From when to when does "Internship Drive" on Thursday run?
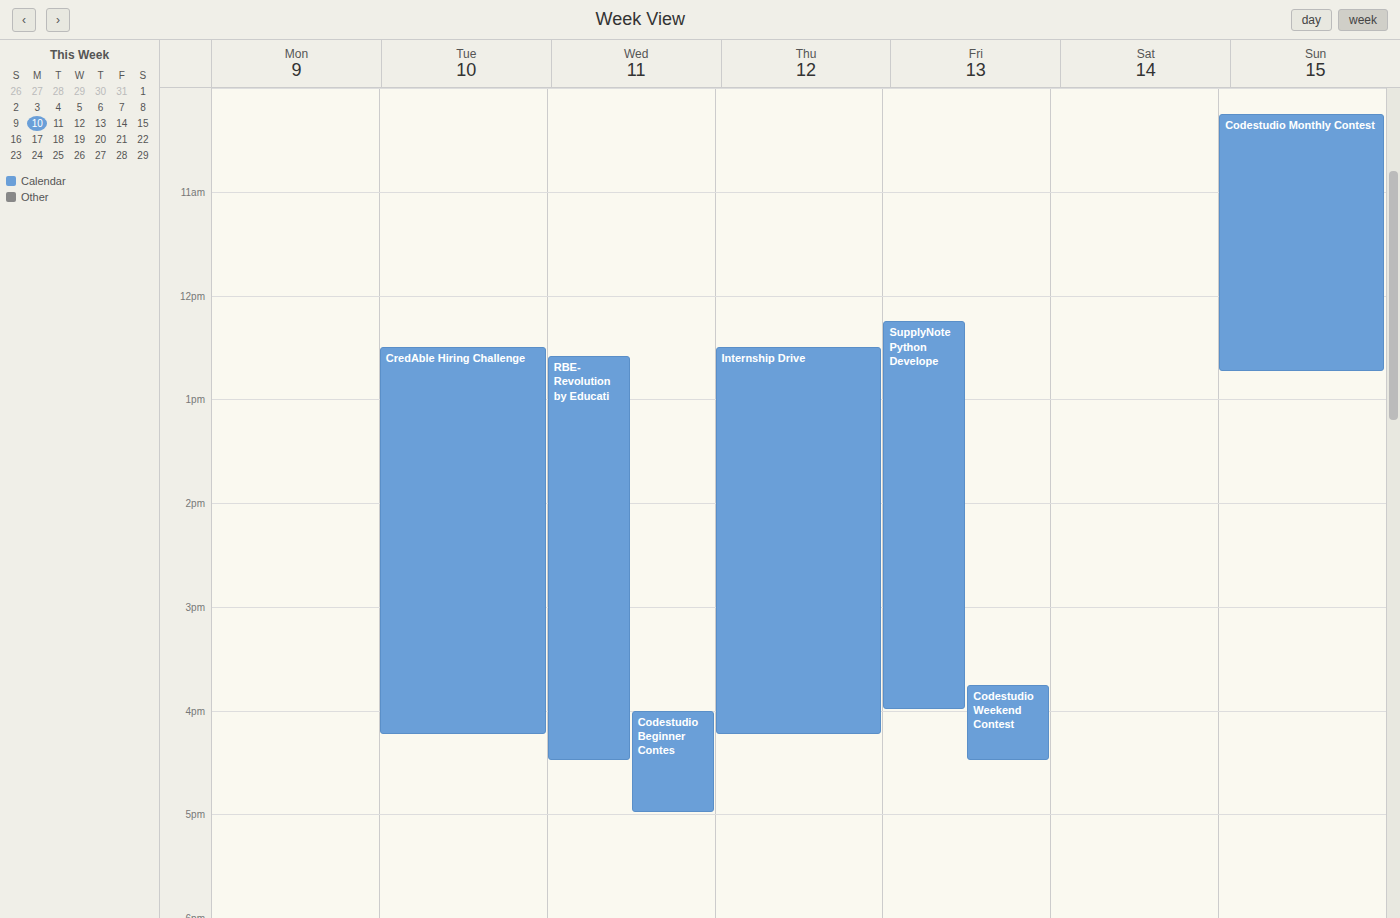
12:30 PM to 4:15 PM